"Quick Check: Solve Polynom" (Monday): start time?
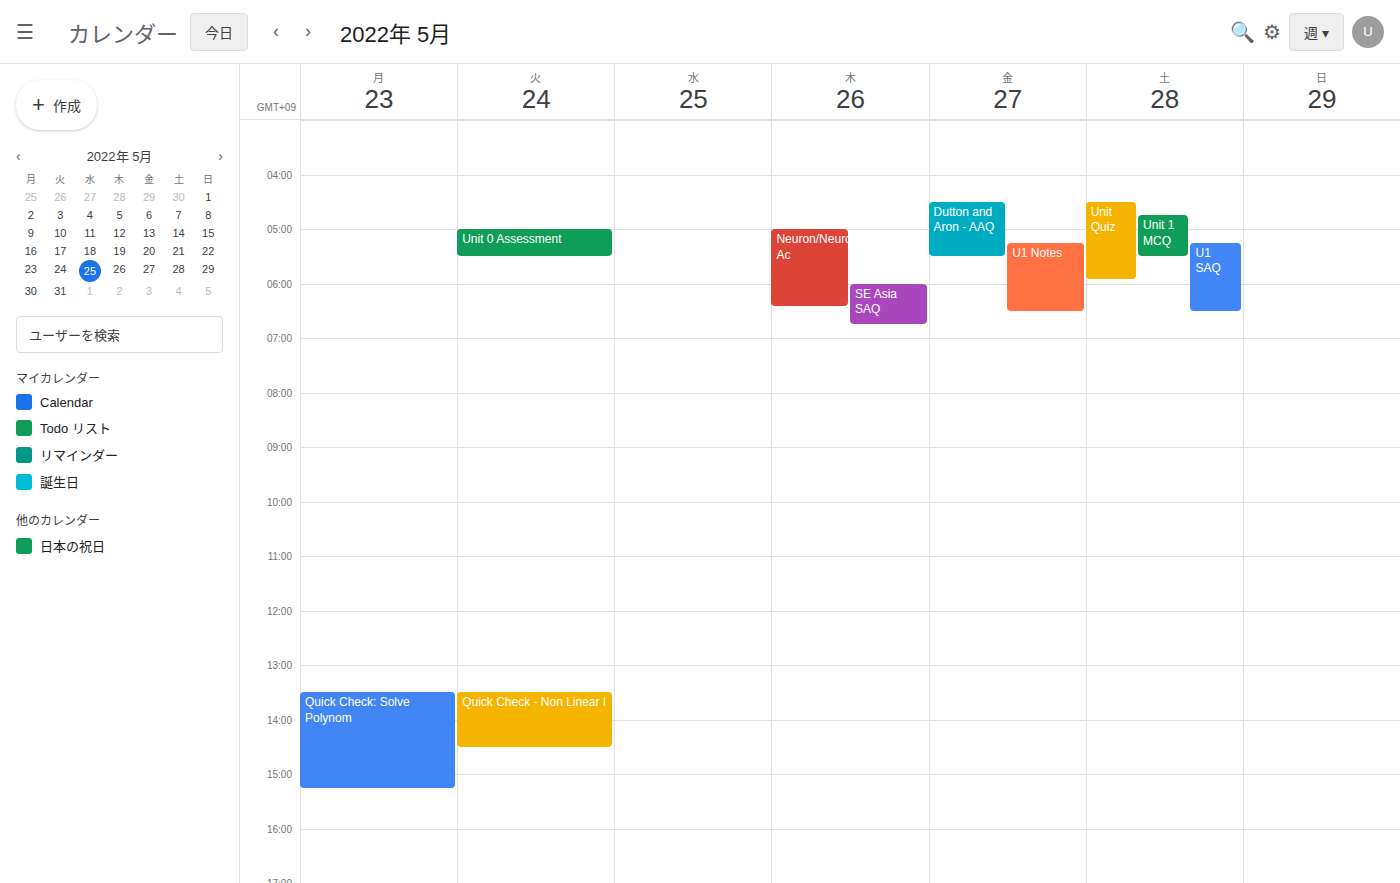
1:30 PM